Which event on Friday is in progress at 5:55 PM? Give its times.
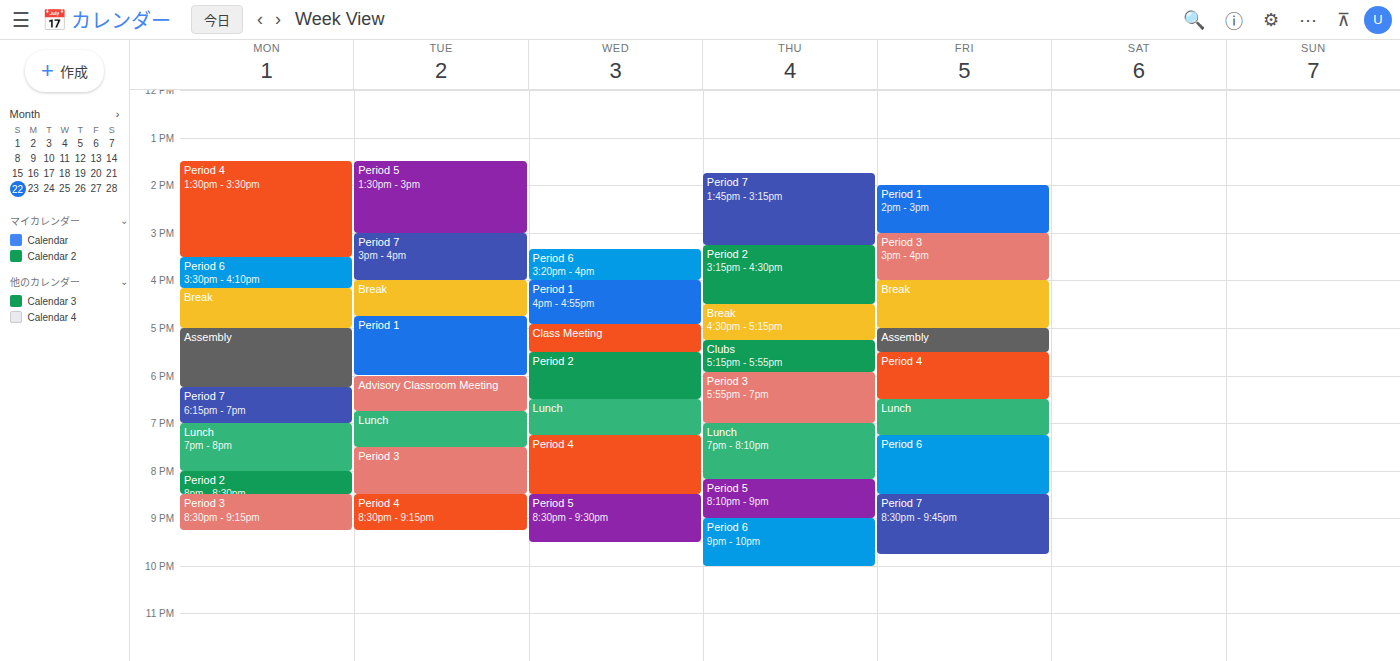
"Period 4", 5:30 PM to 6:30 PM